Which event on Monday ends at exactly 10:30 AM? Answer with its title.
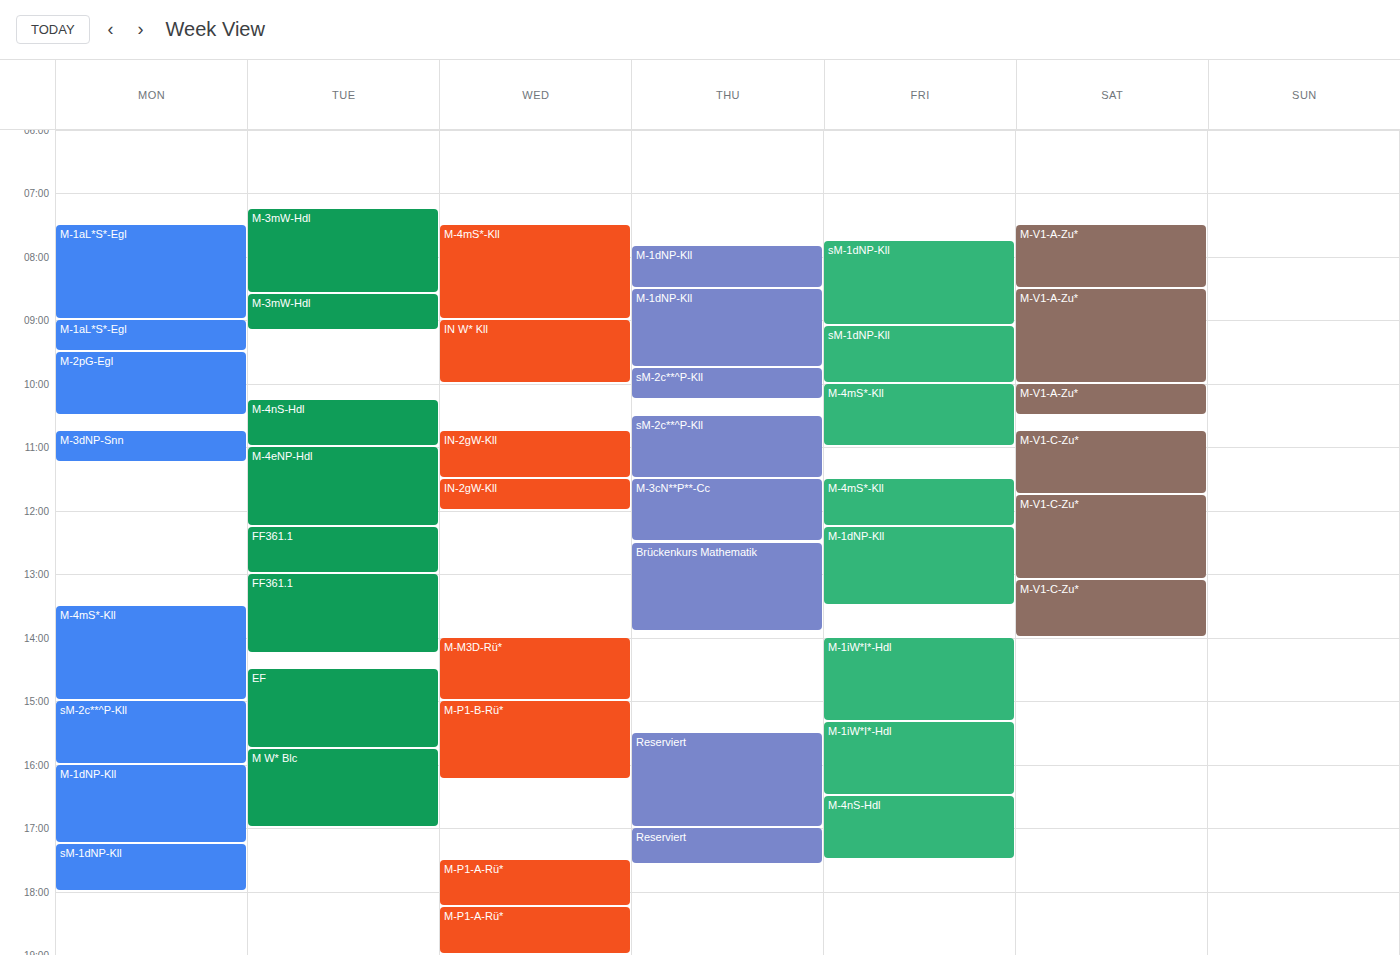
"M-2pG-Egl"